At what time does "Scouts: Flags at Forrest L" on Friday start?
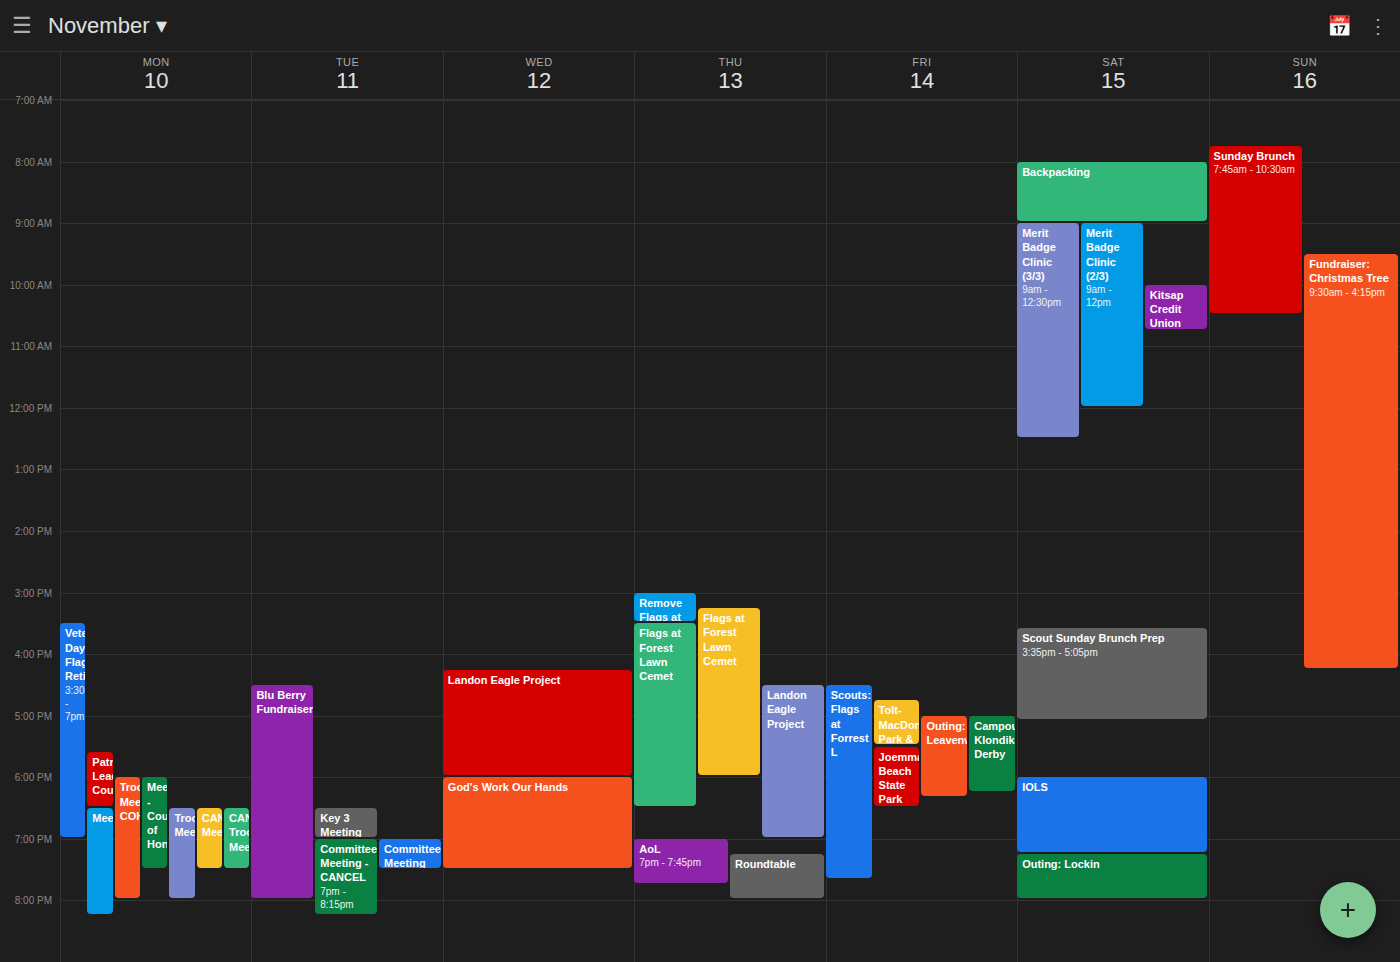
4:30 PM